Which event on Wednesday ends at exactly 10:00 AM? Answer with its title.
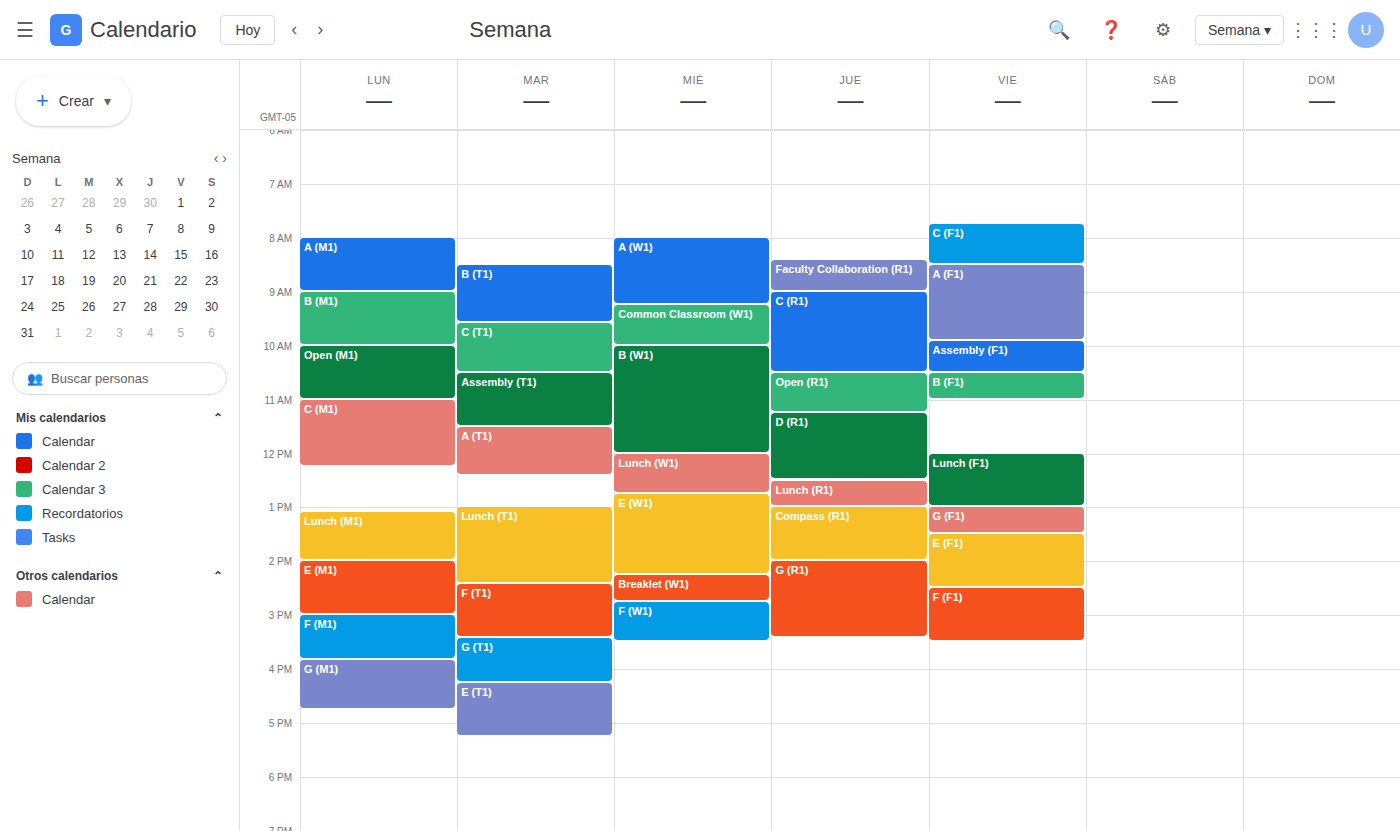
"Common Classroom (W1)"